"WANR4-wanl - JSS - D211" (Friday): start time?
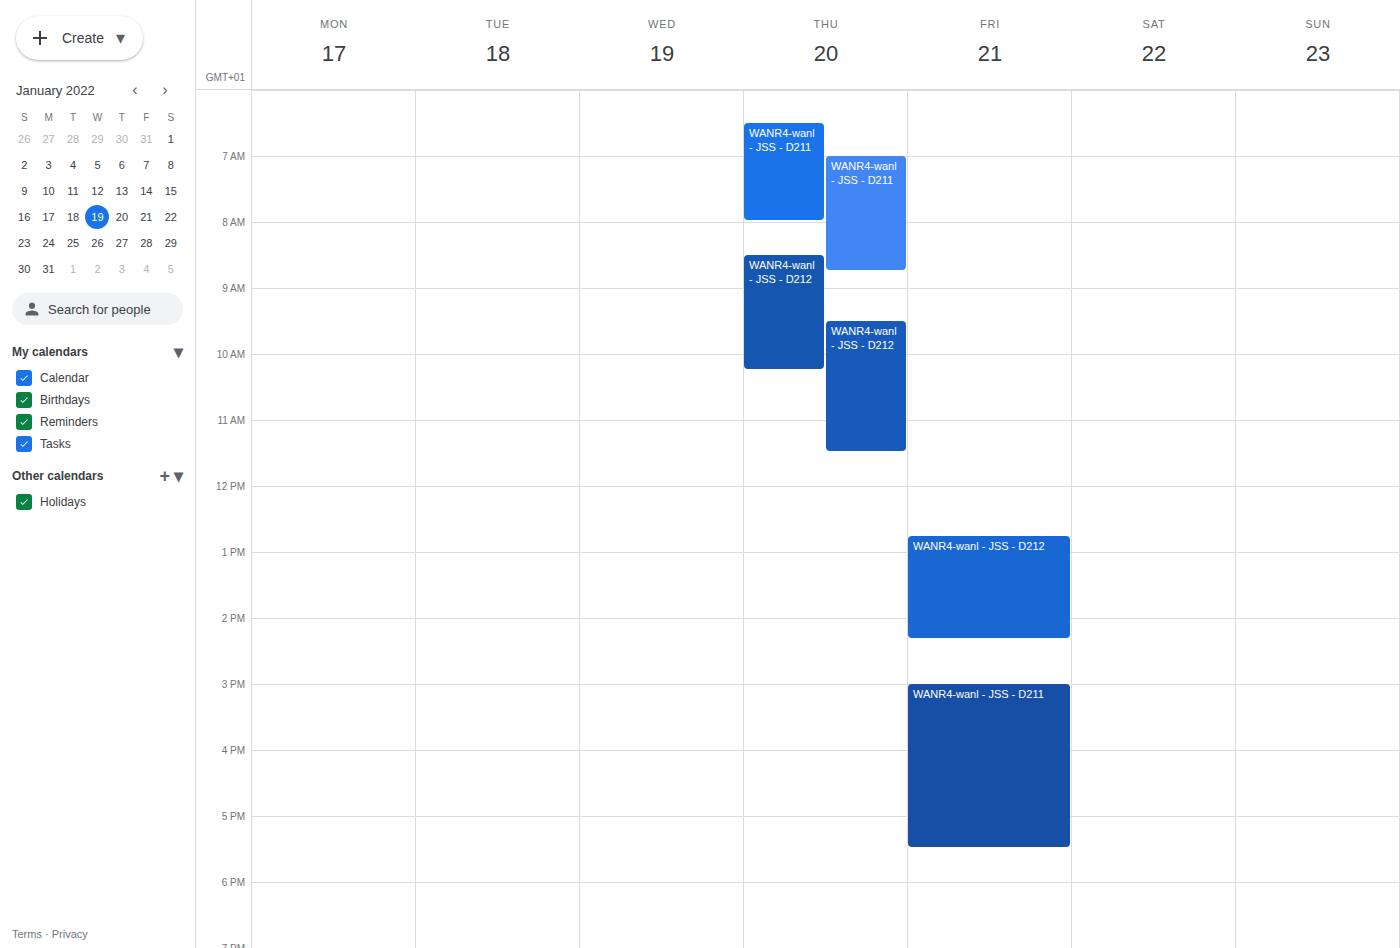
3:00 PM